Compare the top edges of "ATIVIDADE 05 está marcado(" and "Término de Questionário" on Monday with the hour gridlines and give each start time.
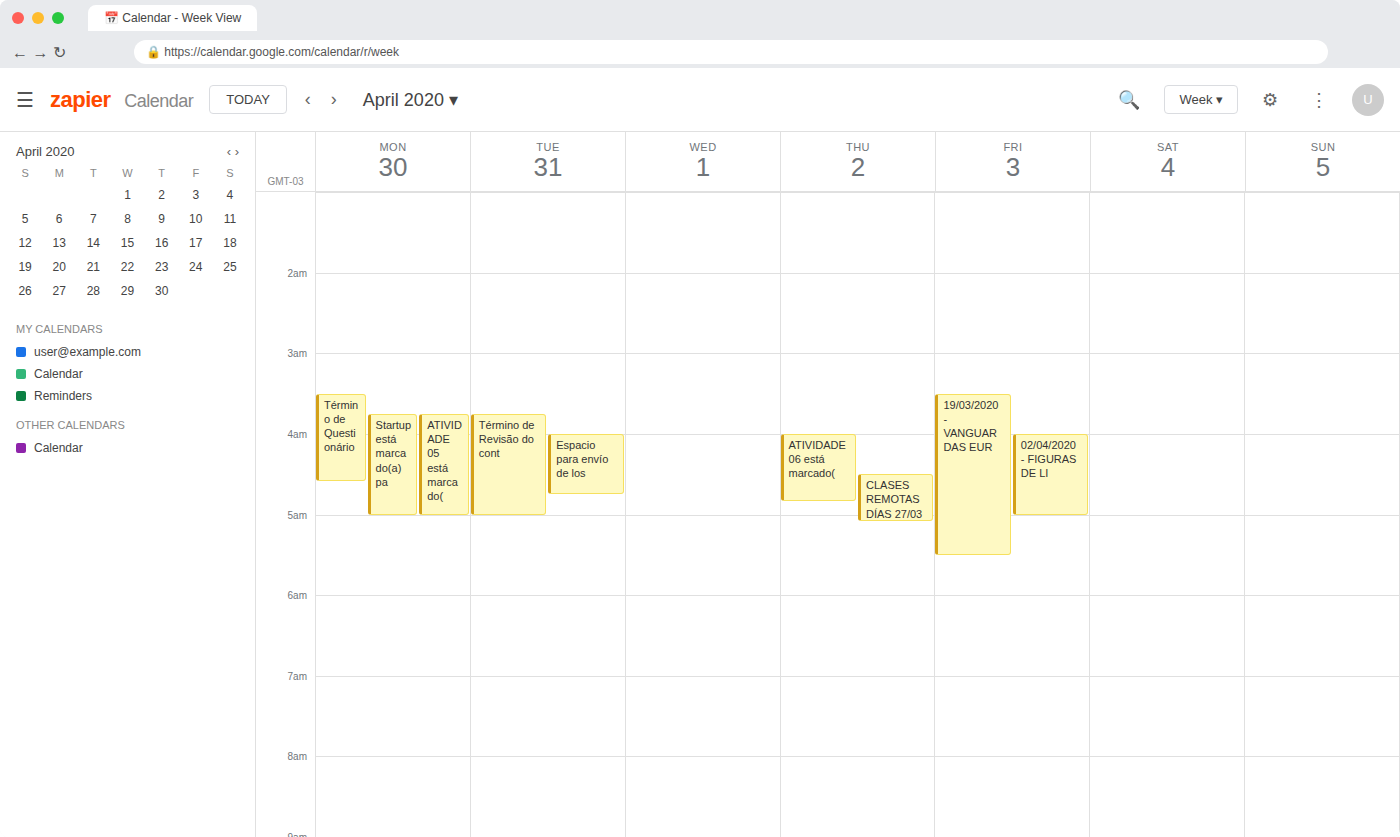
"ATIVIDADE 05 está marcado(": 3:45 AM, neither: three quarters of the way from the 3 AM line to the 4 AM line. "Término de Questionário": 3:30 AM, halfway between the 3 AM and 4 AM lines.